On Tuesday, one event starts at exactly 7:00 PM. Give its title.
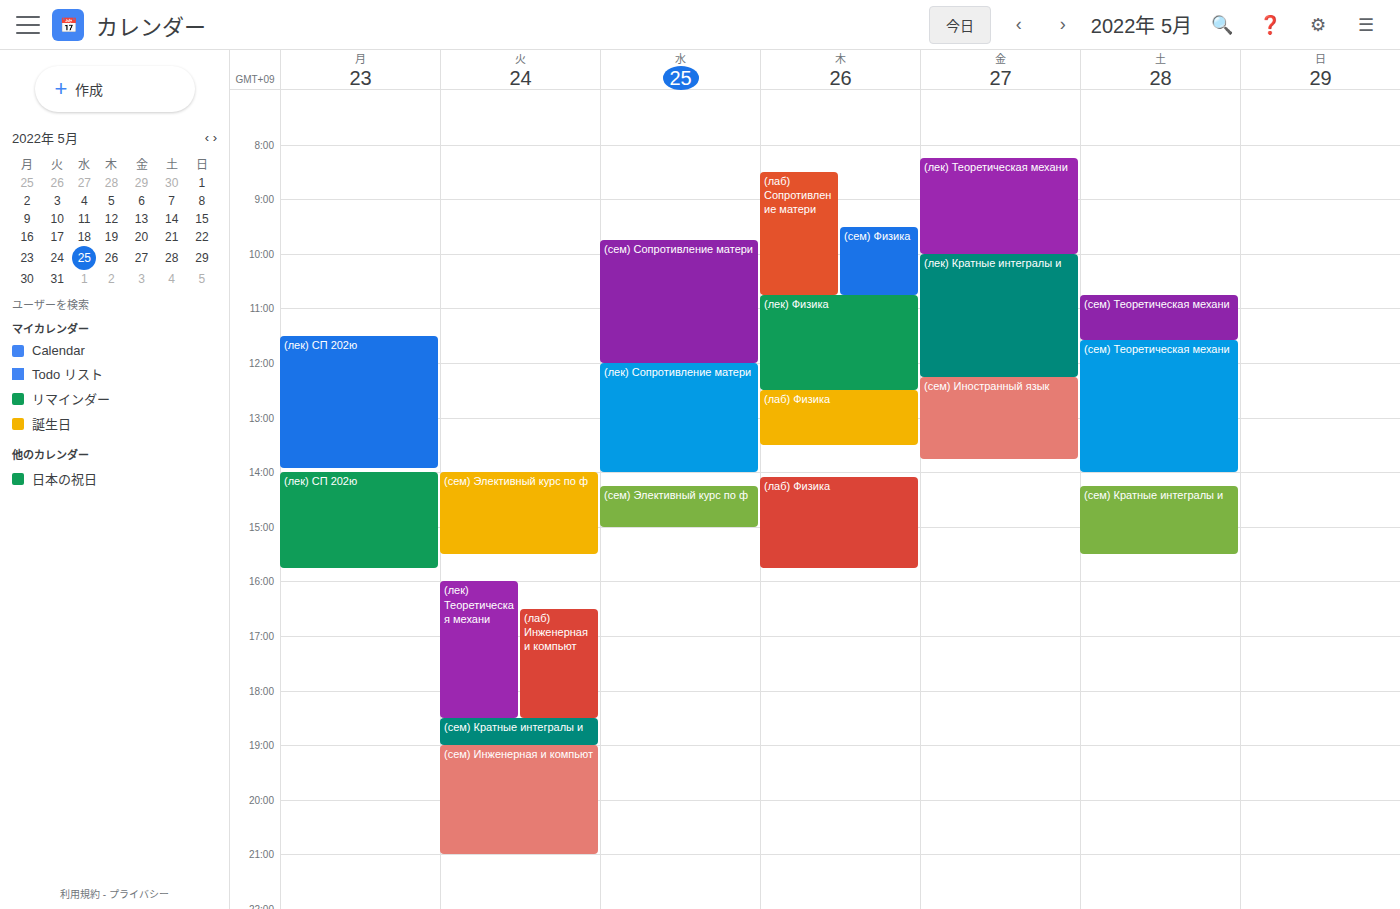
"(сем) Инженерная и компьют"